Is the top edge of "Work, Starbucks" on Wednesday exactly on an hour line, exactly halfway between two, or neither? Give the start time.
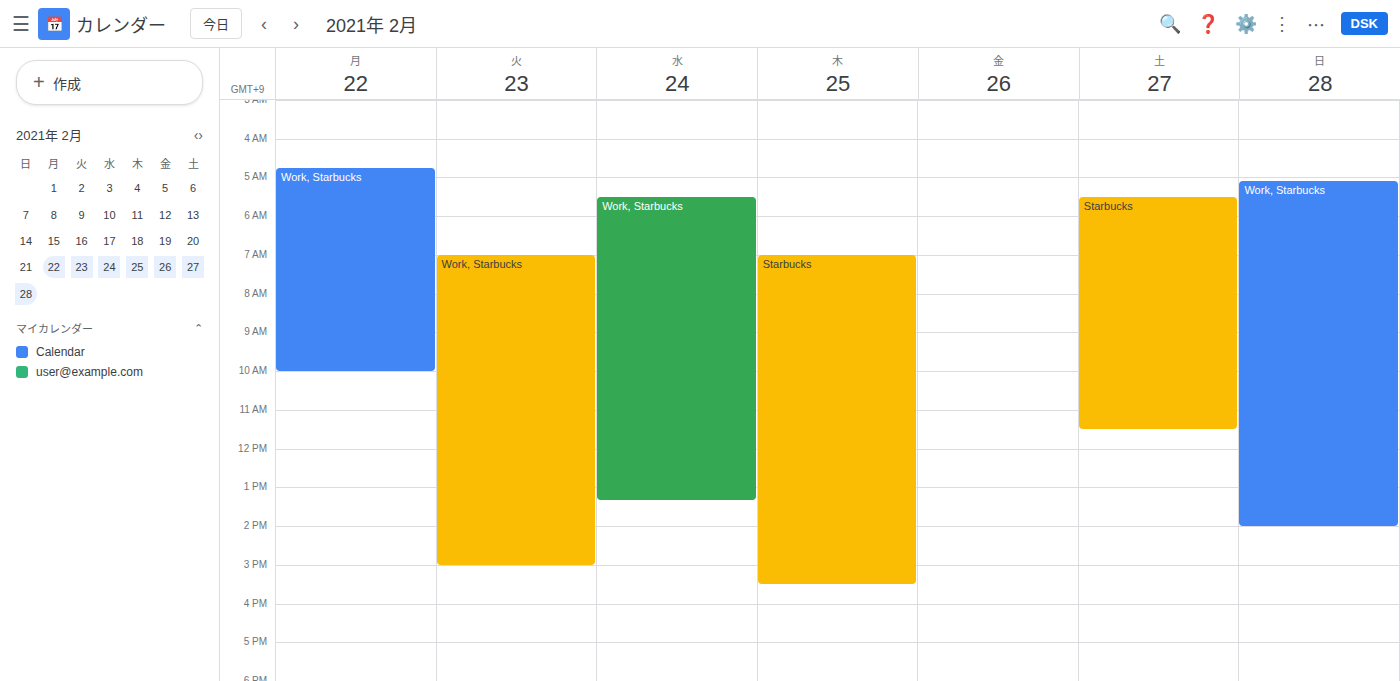
5:30 AM -- halfway between the 5 AM and 6 AM lines.